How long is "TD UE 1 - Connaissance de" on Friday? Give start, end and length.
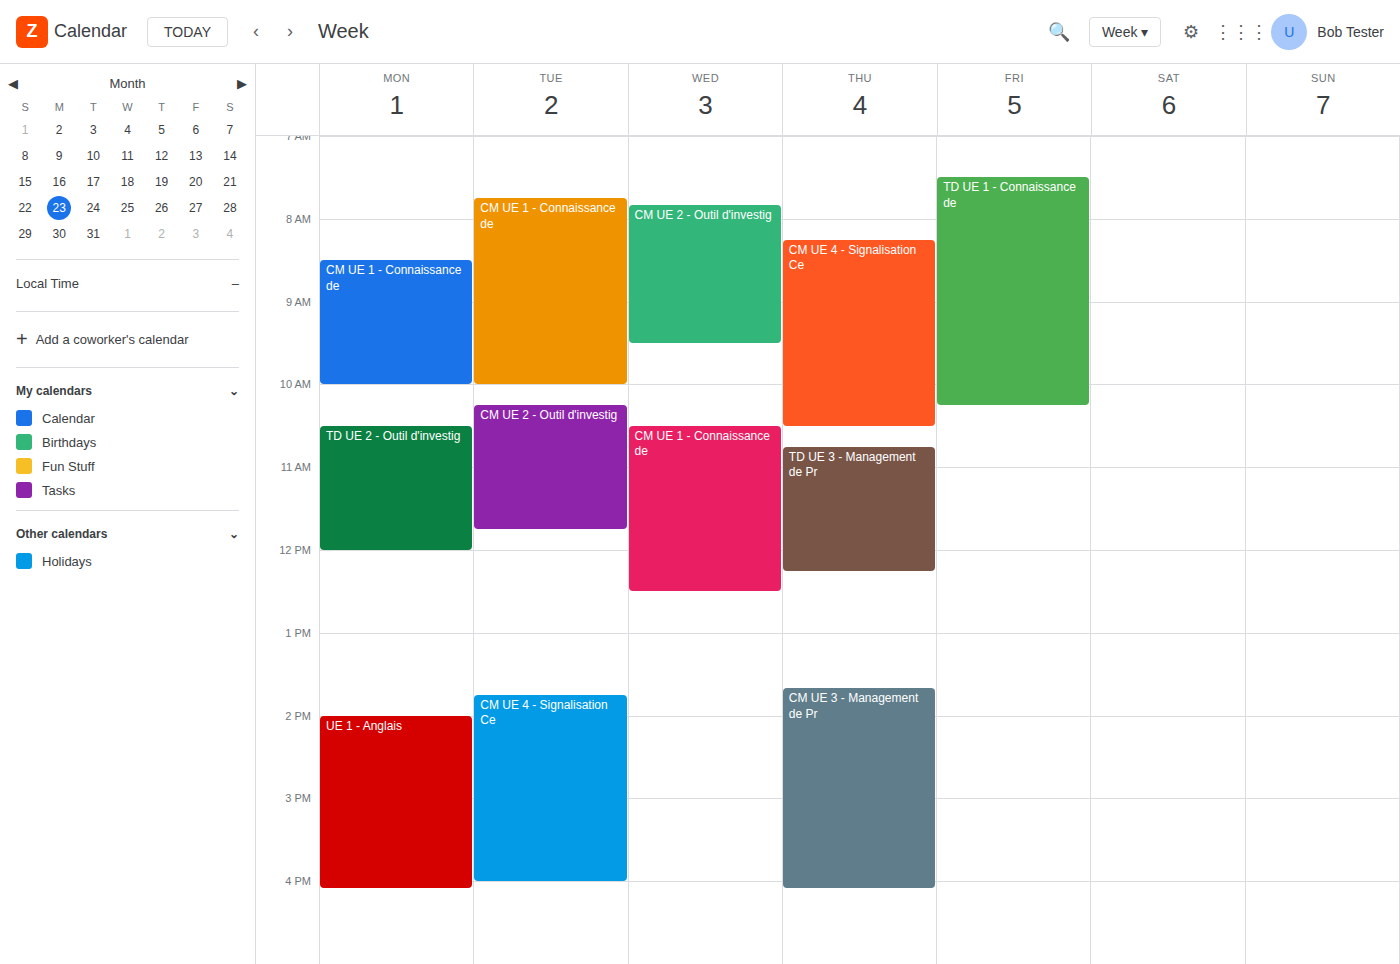
07:30 to 10:15, 2 hours 45 minutes